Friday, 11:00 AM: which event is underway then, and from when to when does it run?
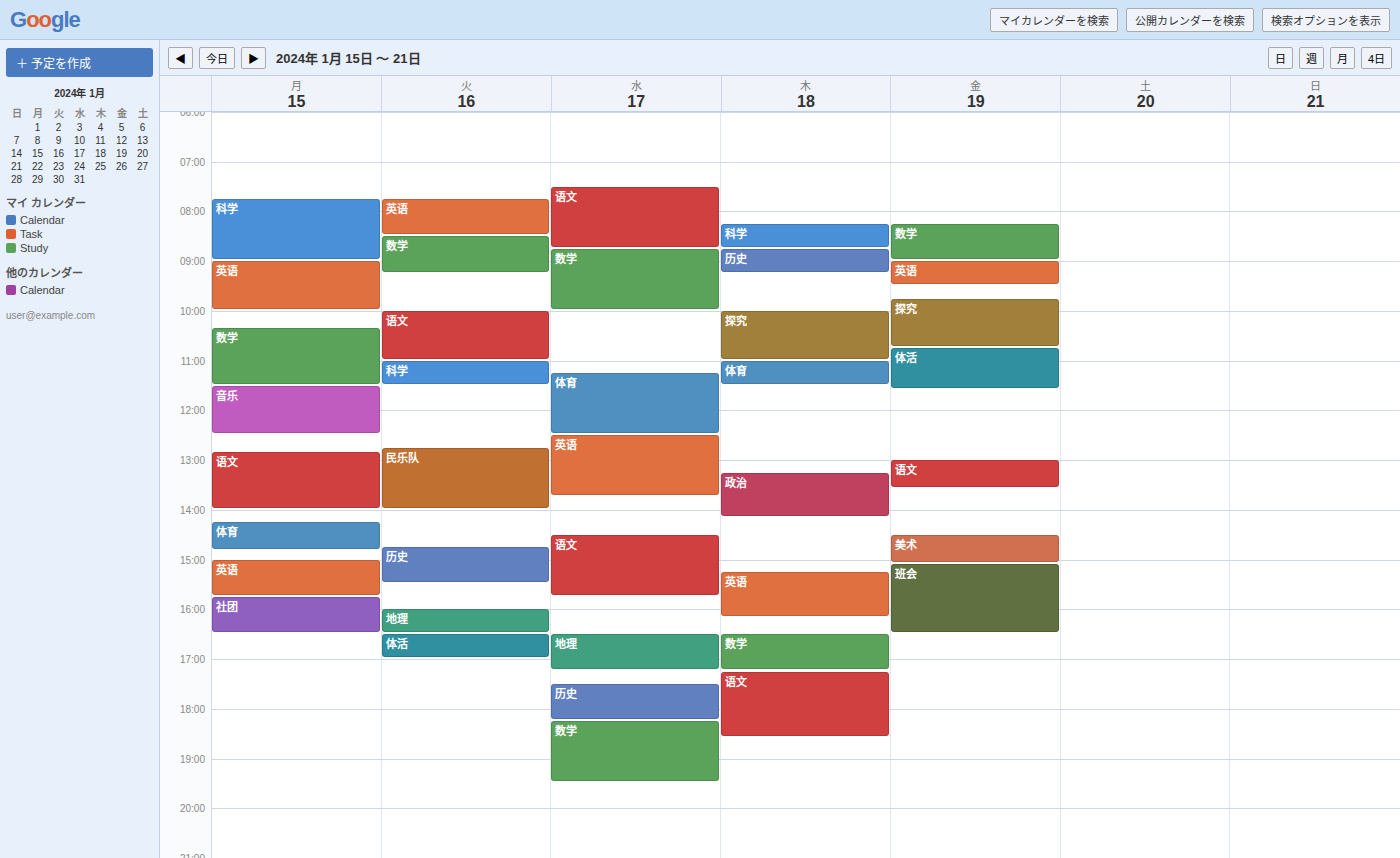
"体活", 10:45 AM to 11:35 AM